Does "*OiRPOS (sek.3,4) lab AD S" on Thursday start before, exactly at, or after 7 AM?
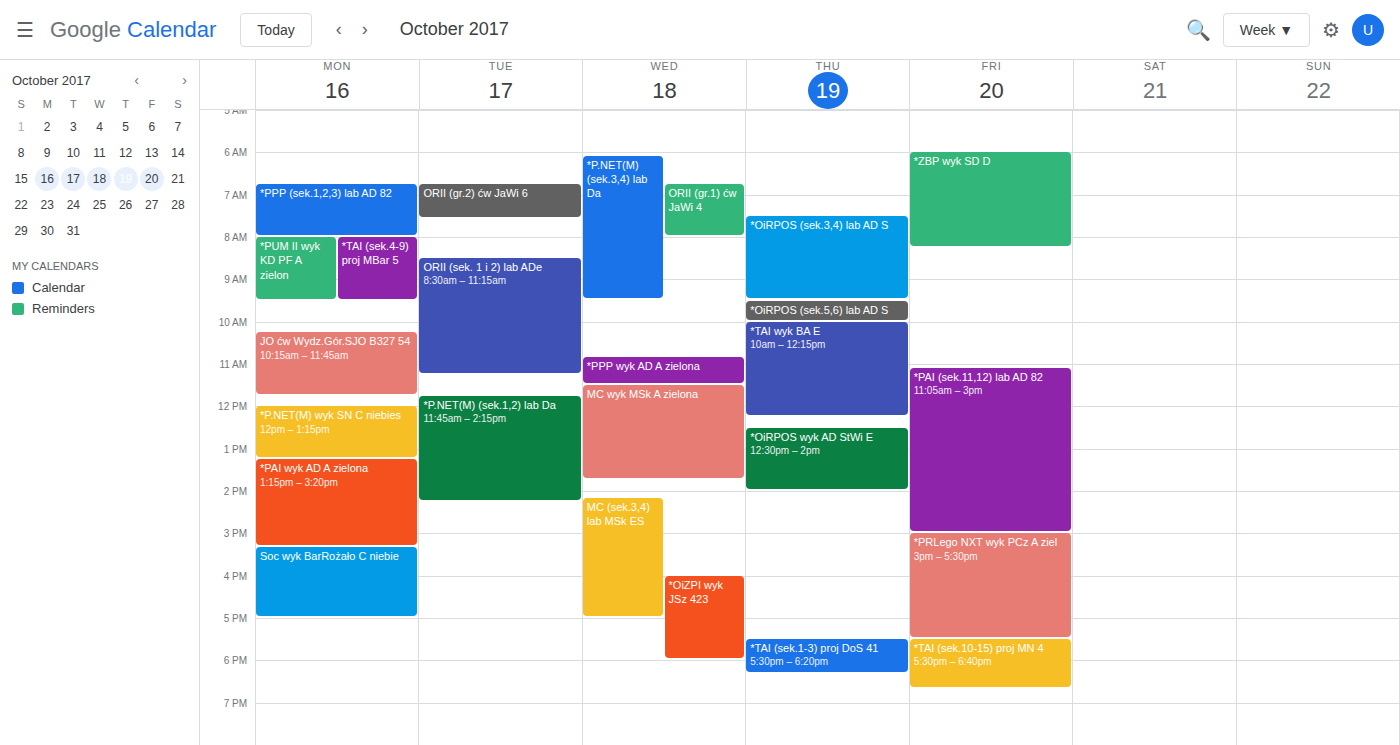
7:30 AM -- after 7 AM, 30 minutes below the 7 AM line.